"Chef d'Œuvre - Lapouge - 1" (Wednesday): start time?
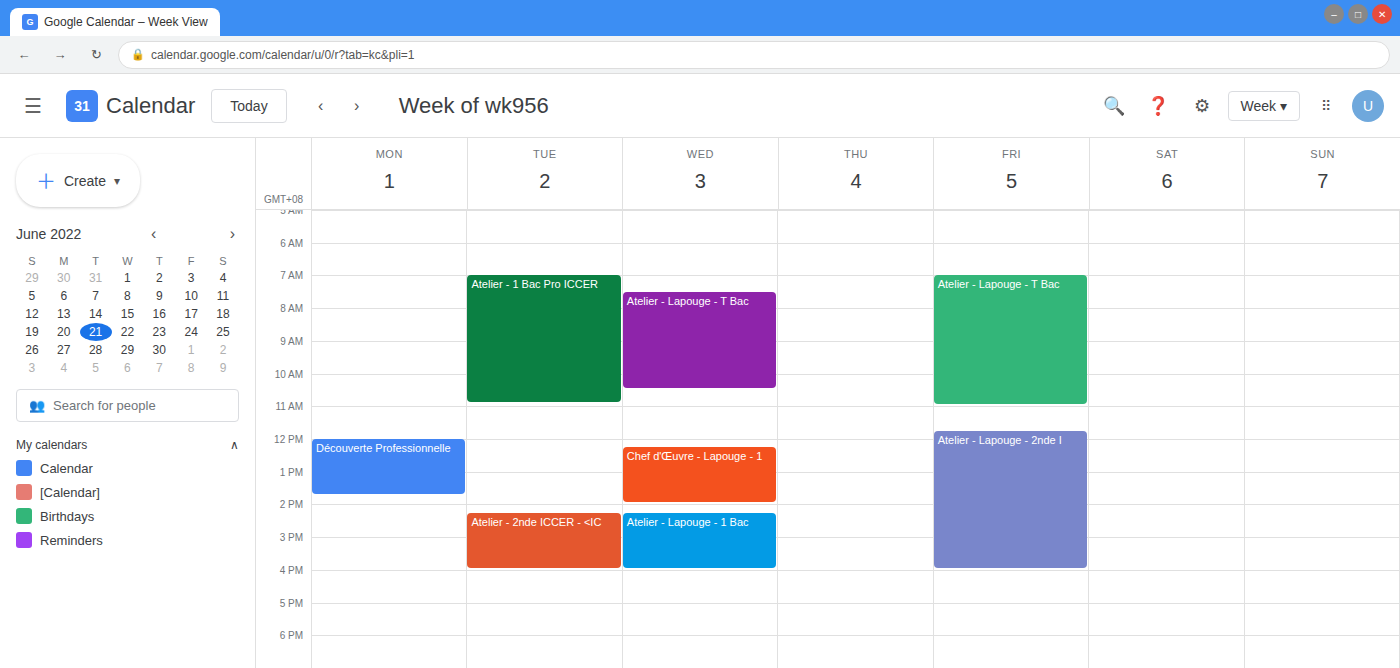
12:15 PM